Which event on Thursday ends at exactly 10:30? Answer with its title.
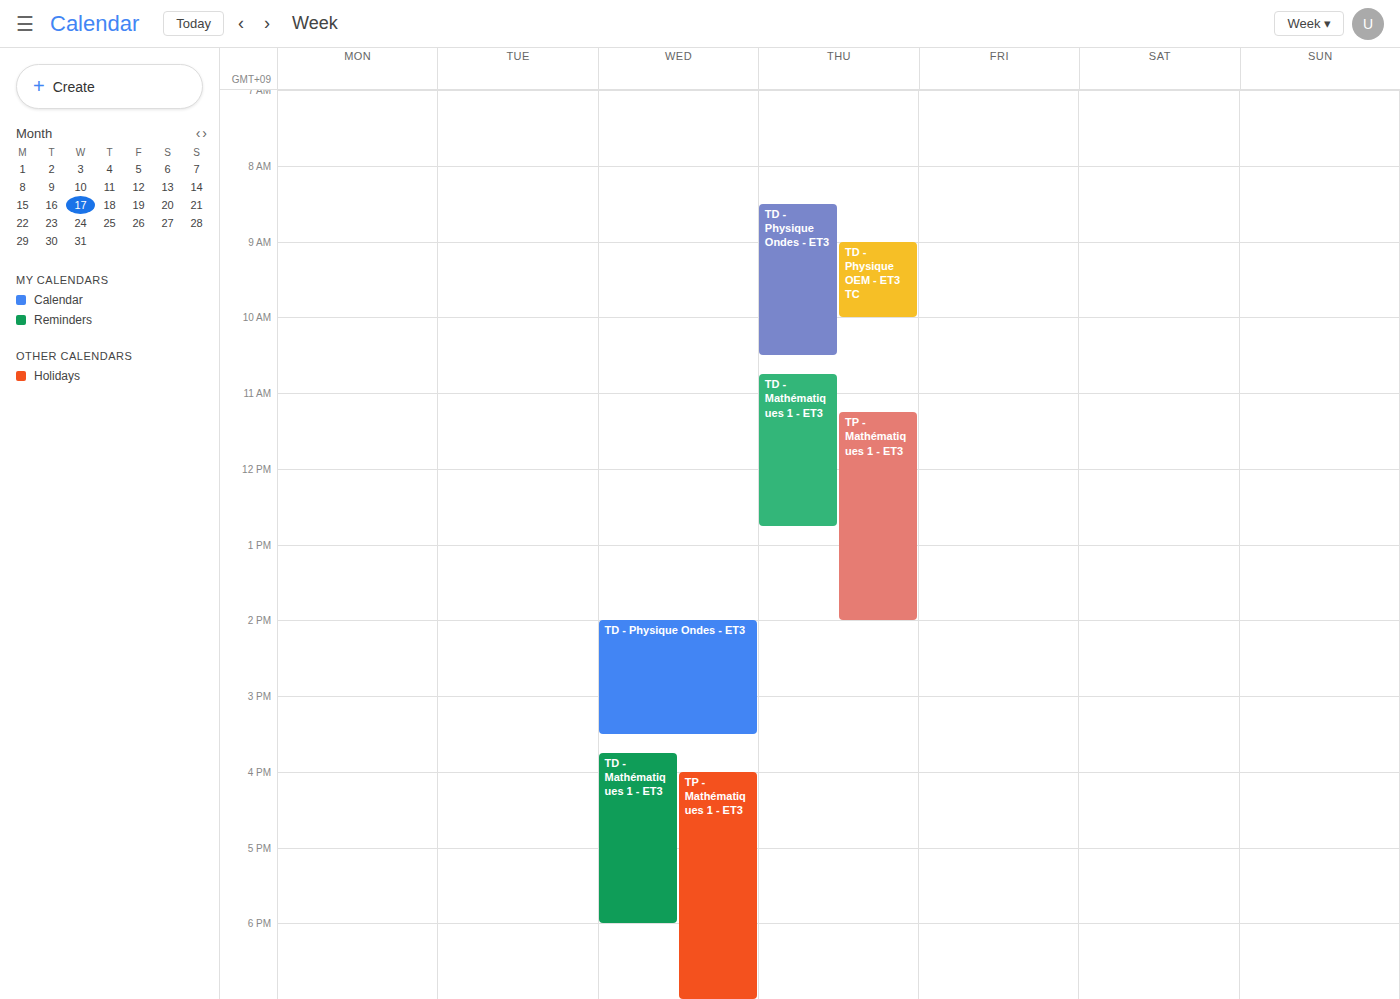
"TD - Physique Ondes - ET3"